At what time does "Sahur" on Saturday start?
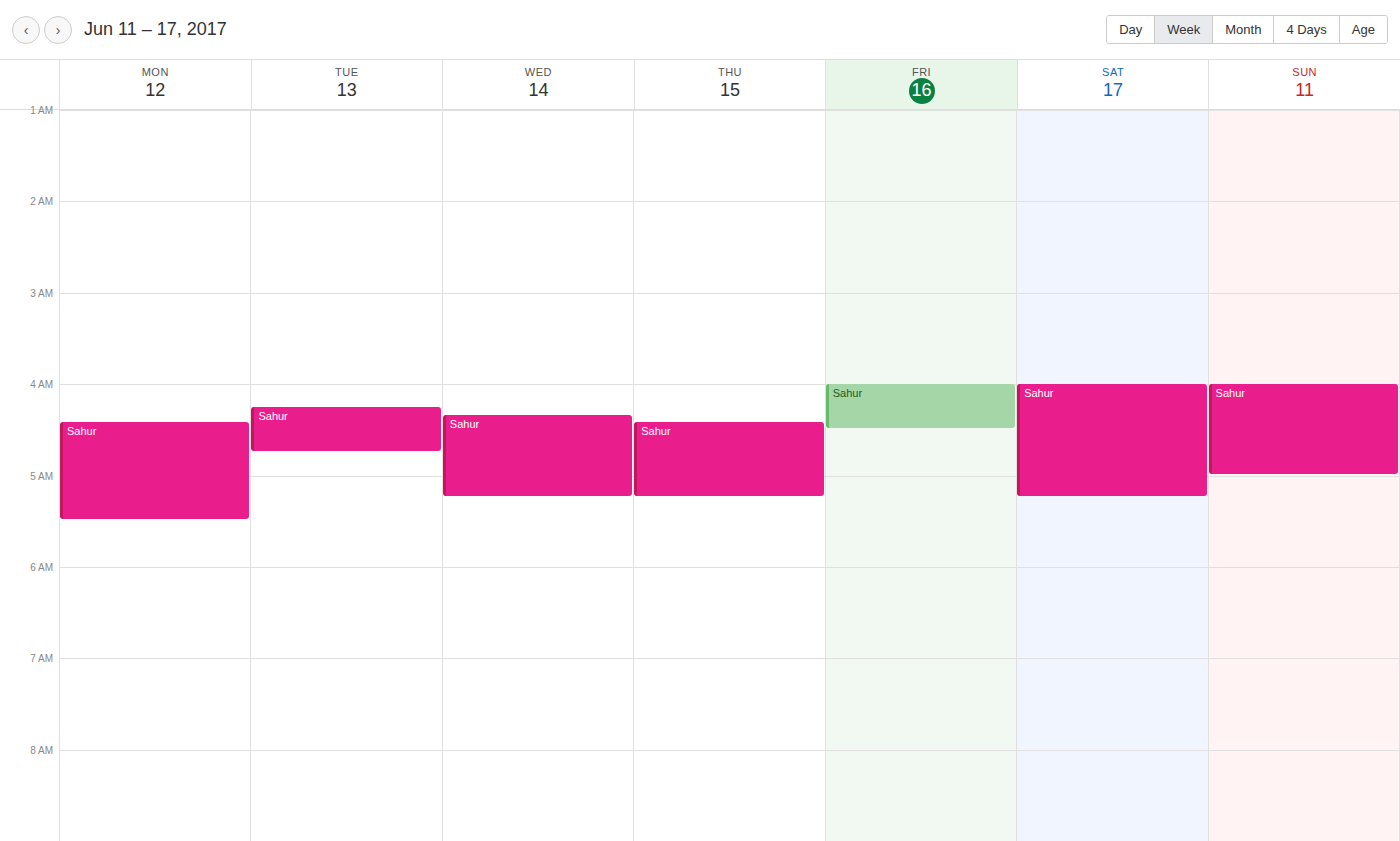
04:00